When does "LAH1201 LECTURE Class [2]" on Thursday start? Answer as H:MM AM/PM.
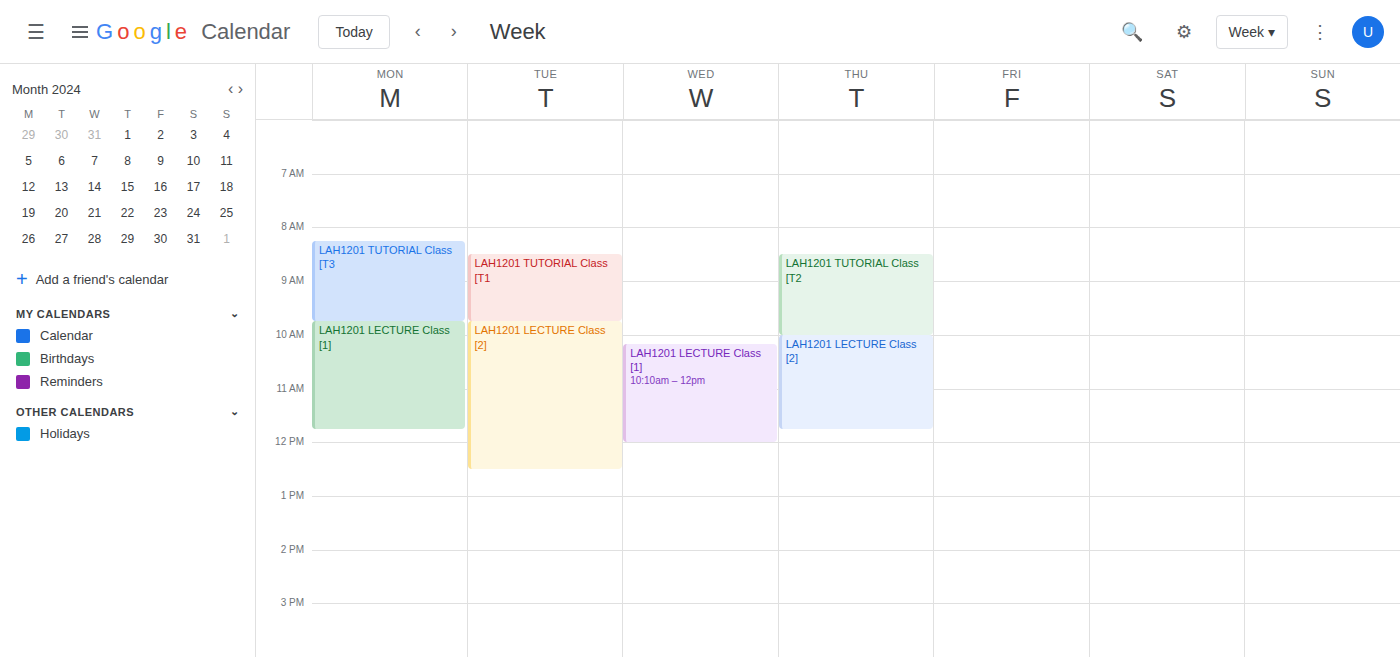
10:00 AM